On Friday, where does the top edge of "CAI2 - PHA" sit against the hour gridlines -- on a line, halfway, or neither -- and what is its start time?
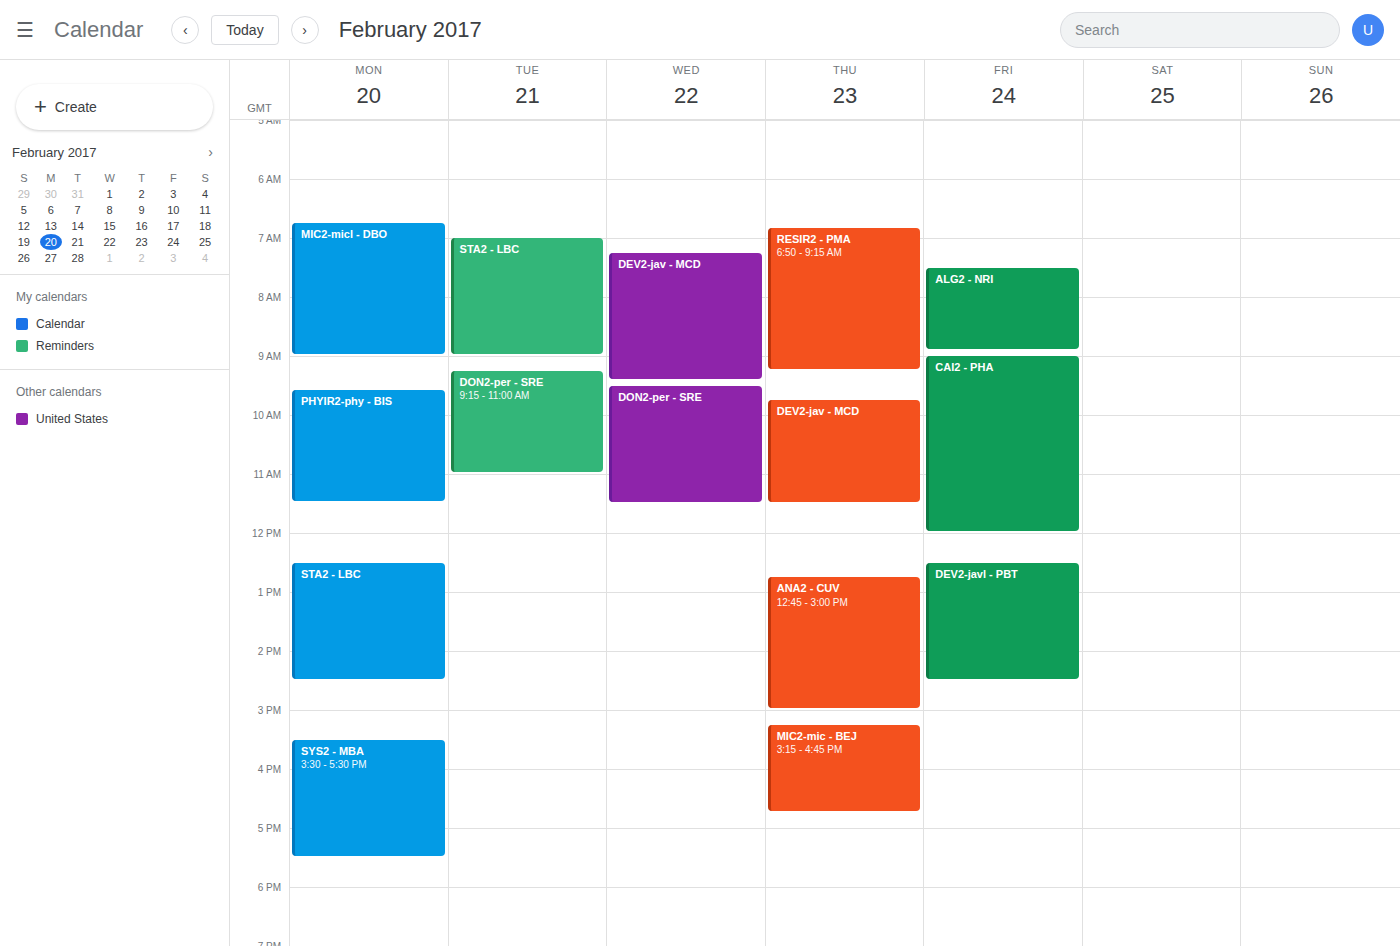
9:00 AM -- exactly on the 9 AM line.